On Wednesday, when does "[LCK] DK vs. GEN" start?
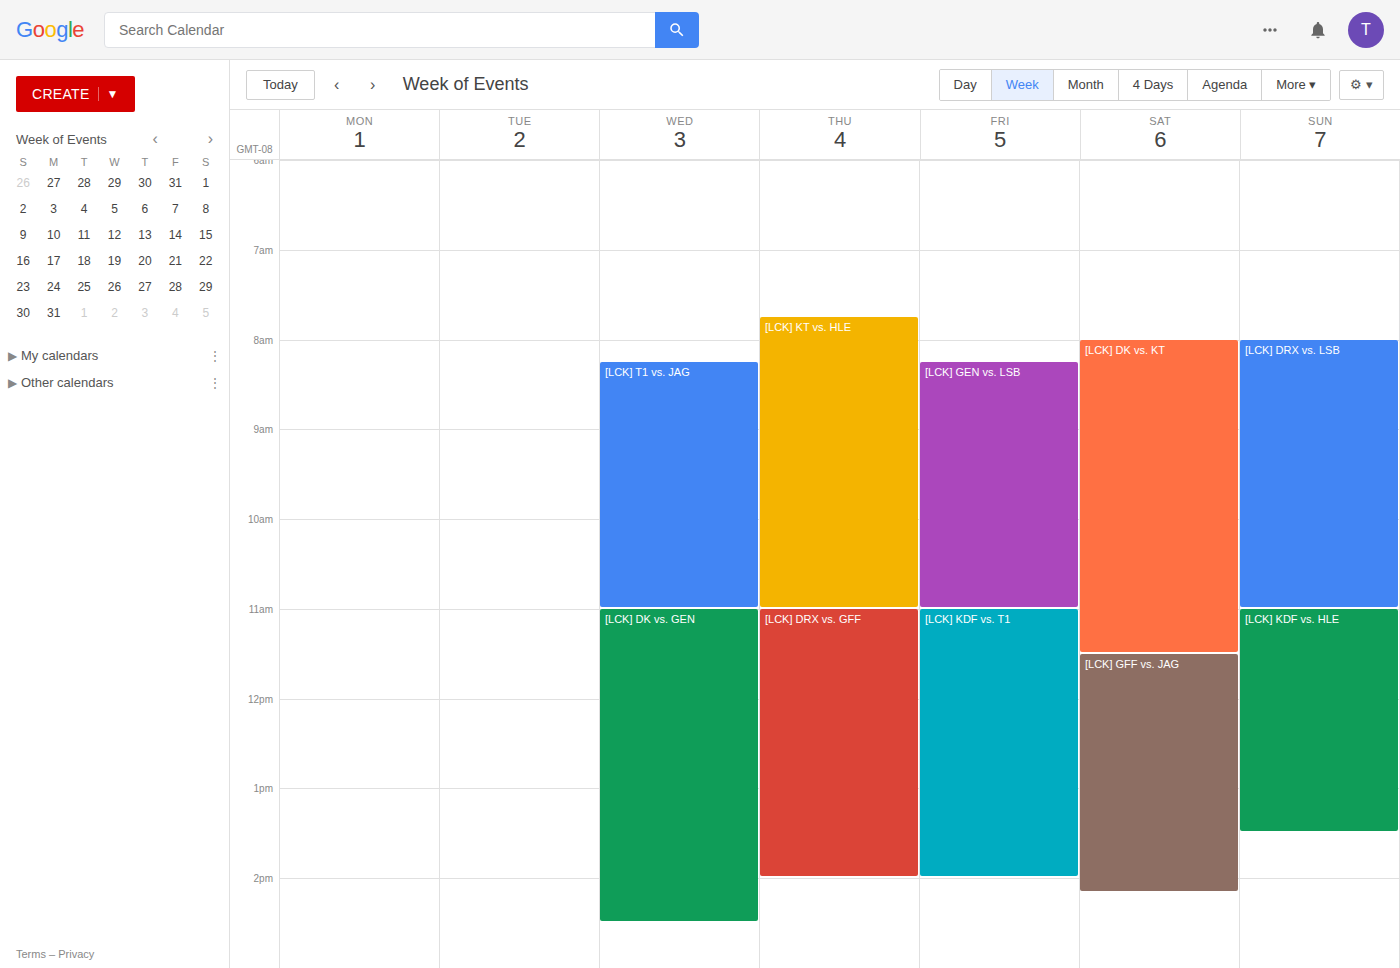
11:00 AM